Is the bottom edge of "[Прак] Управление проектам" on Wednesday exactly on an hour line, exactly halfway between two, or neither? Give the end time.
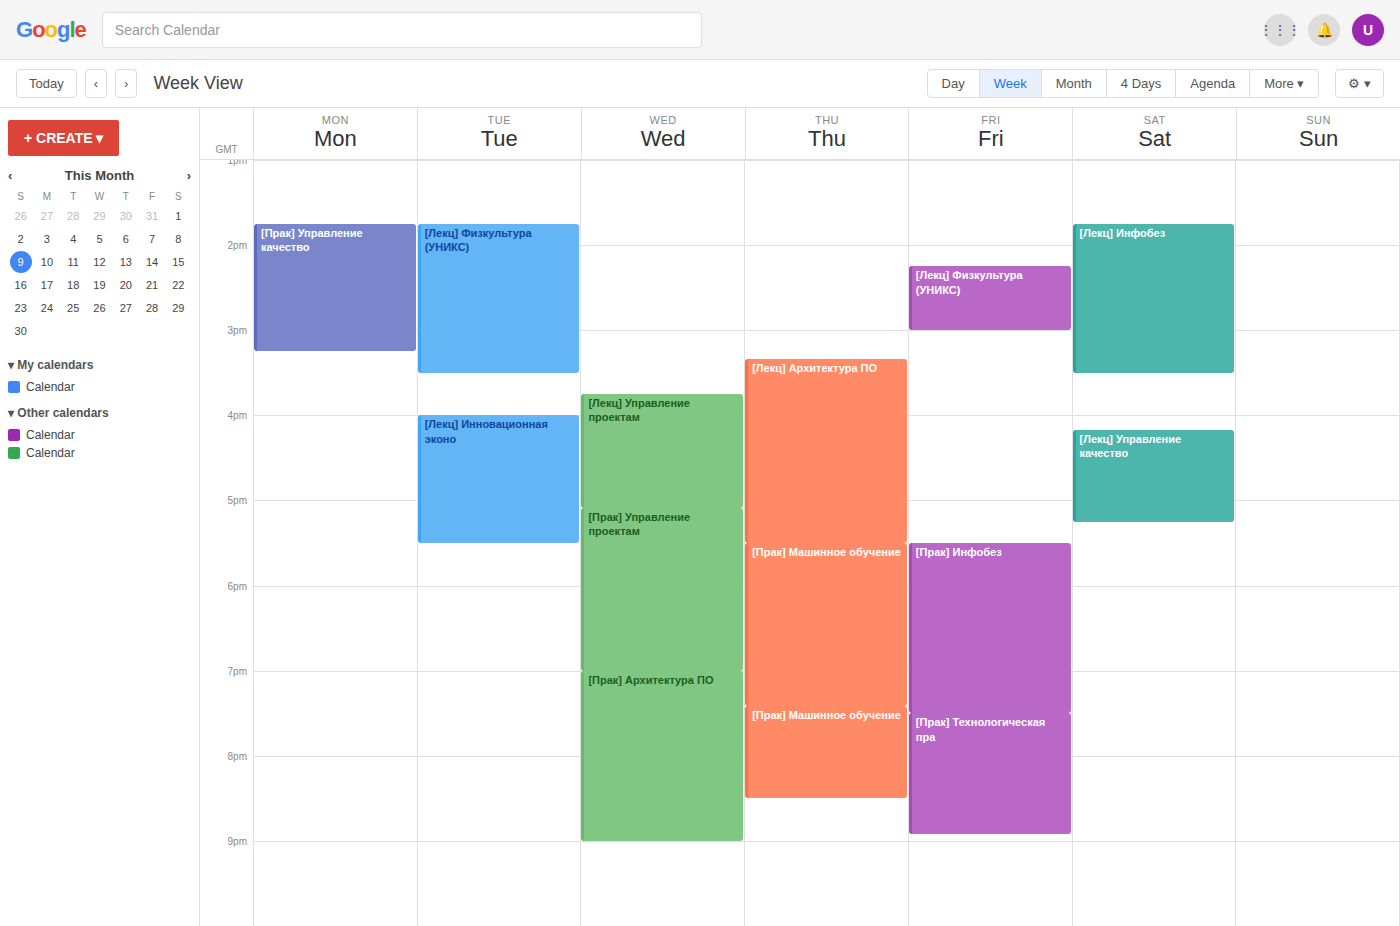
7:00 PM -- exactly on the 7 PM line.